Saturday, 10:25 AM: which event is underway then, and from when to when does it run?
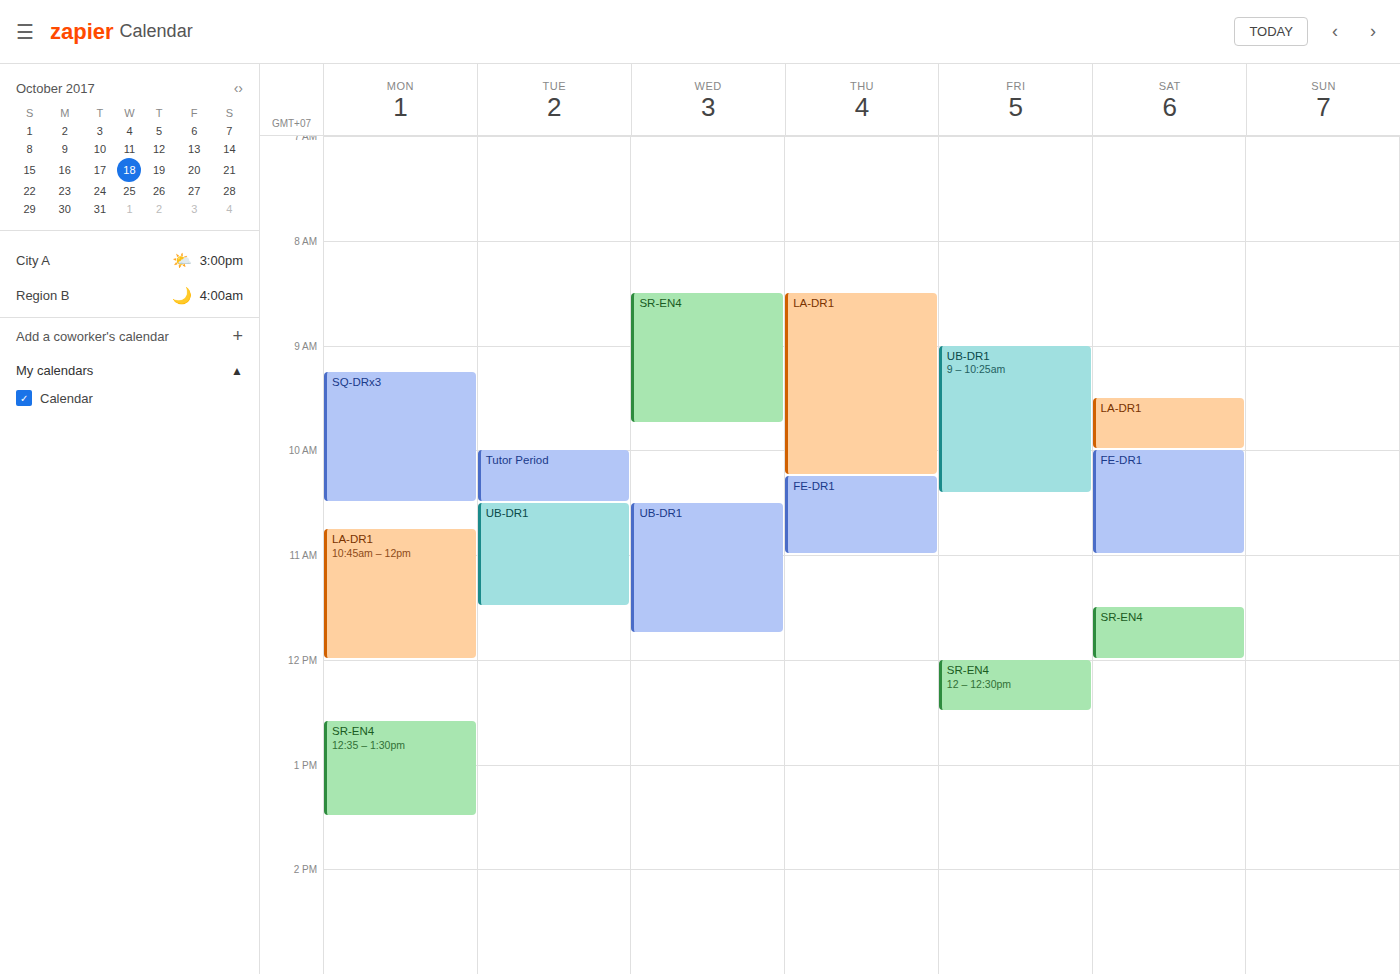
"FE-DR1", 10:00 AM to 11:00 AM